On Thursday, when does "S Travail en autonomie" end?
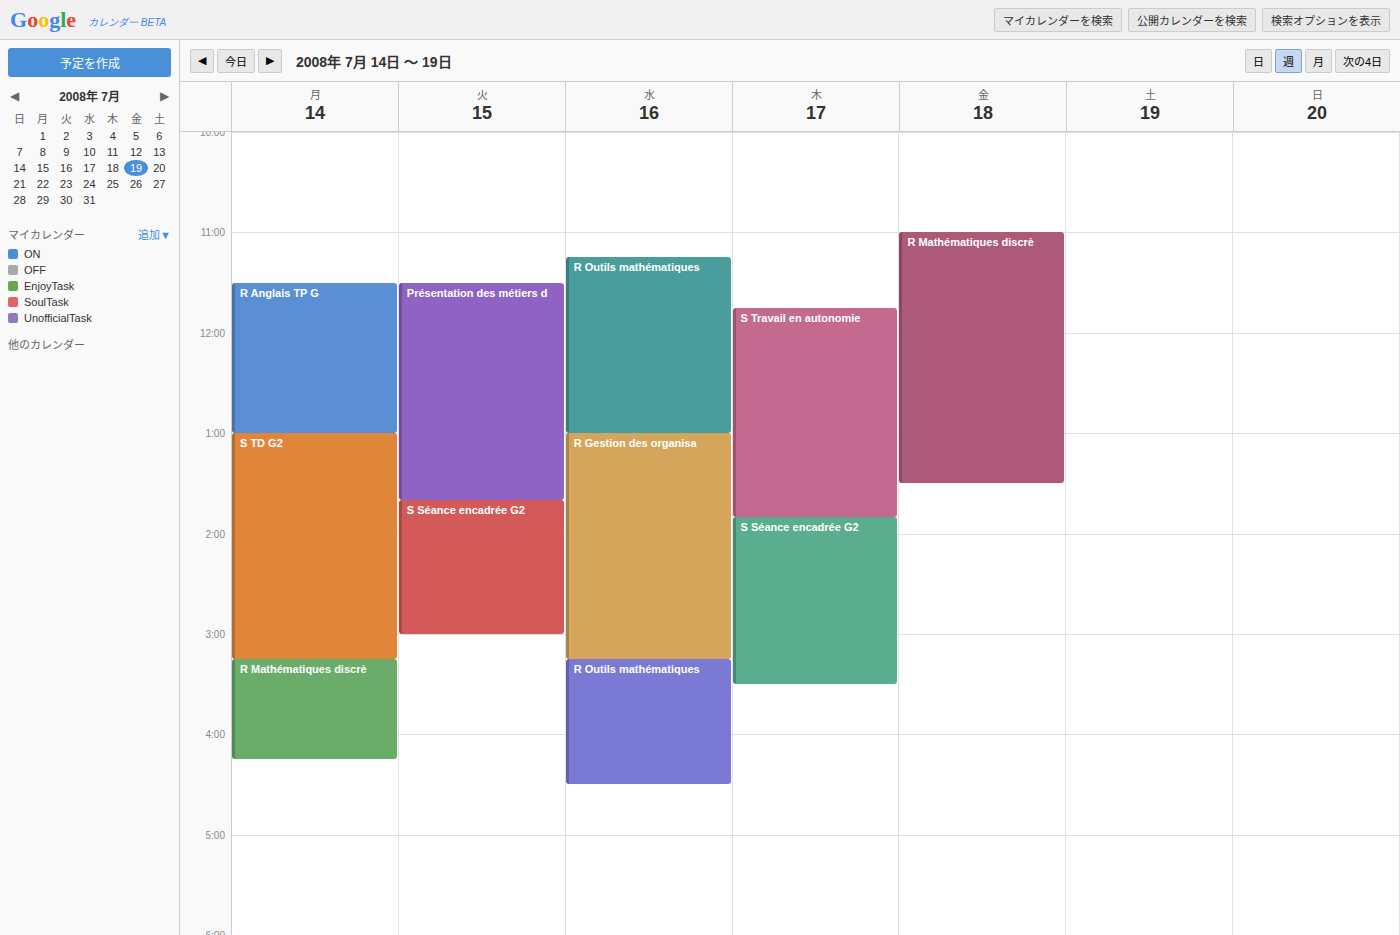
1:50 PM